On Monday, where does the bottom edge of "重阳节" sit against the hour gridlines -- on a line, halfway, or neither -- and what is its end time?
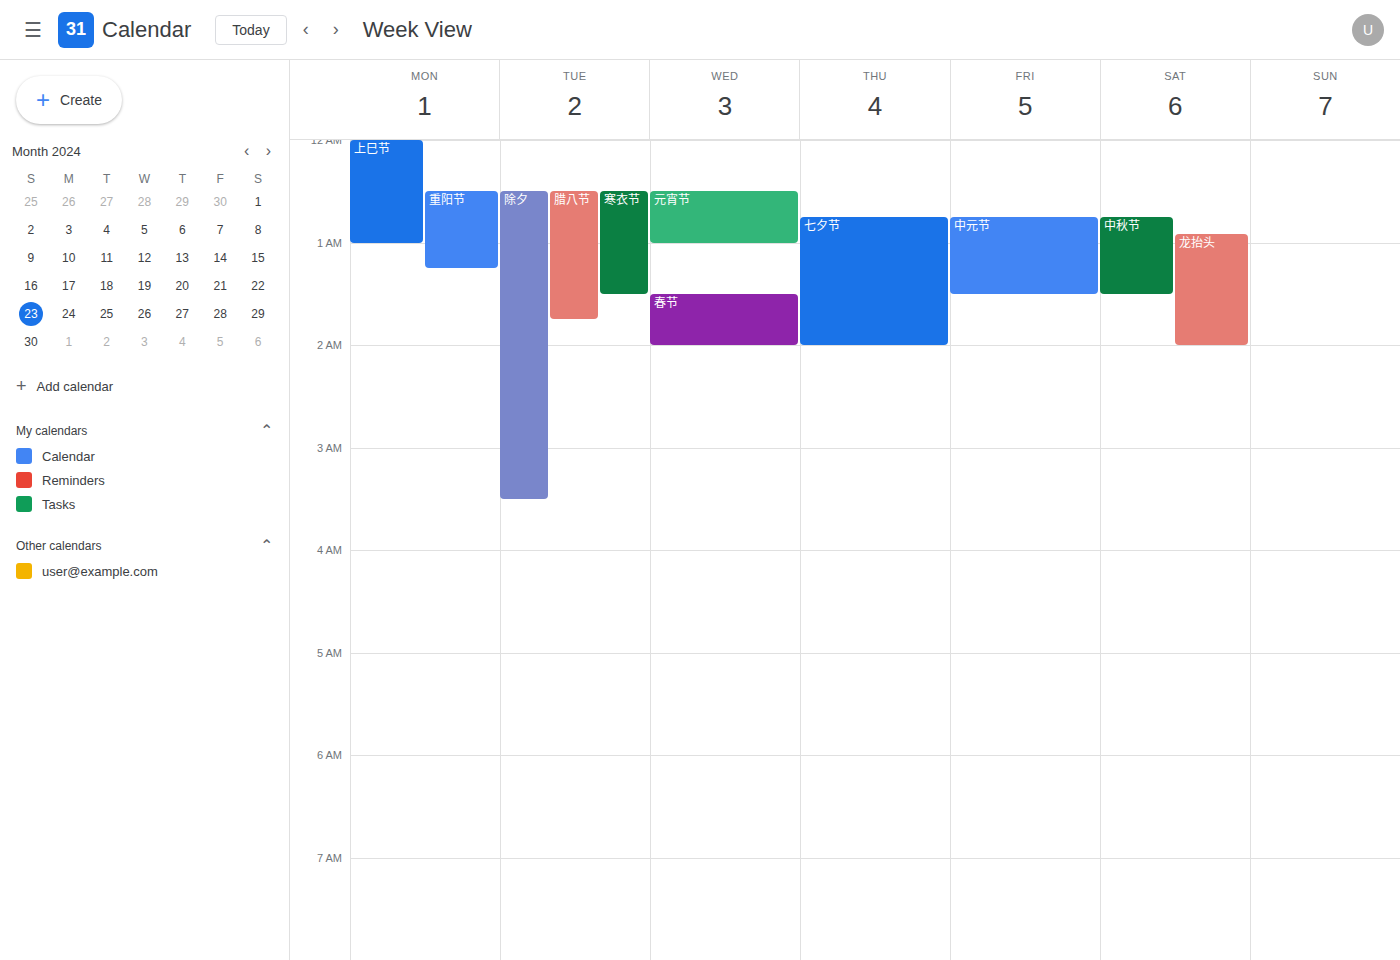
1:15 AM -- neither: a quarter of the way from the 1 AM line to the 2 AM line.